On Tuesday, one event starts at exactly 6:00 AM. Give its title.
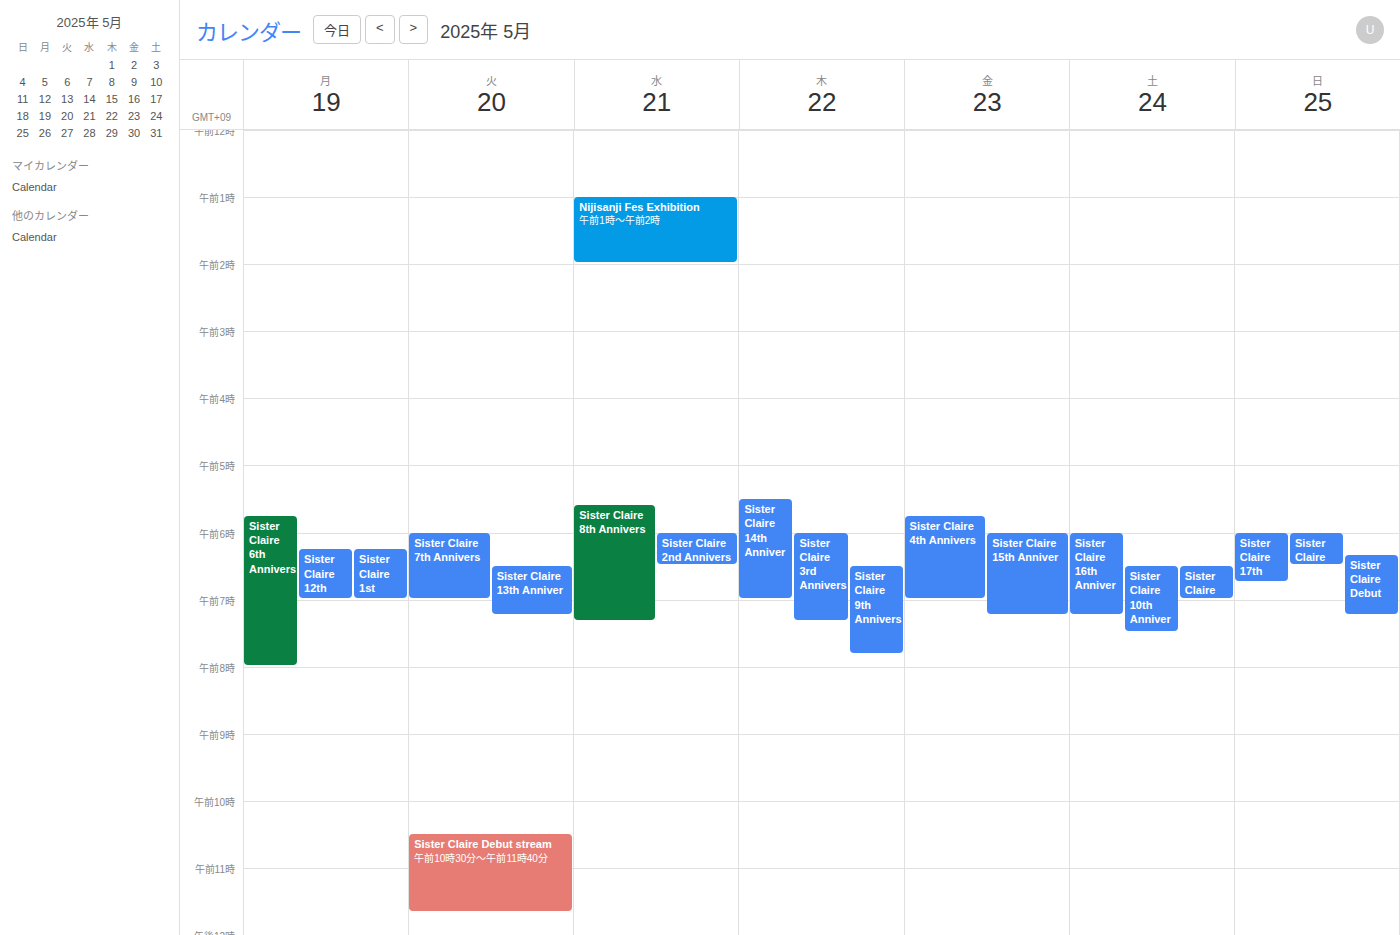
"Sister Claire 7th Annivers"